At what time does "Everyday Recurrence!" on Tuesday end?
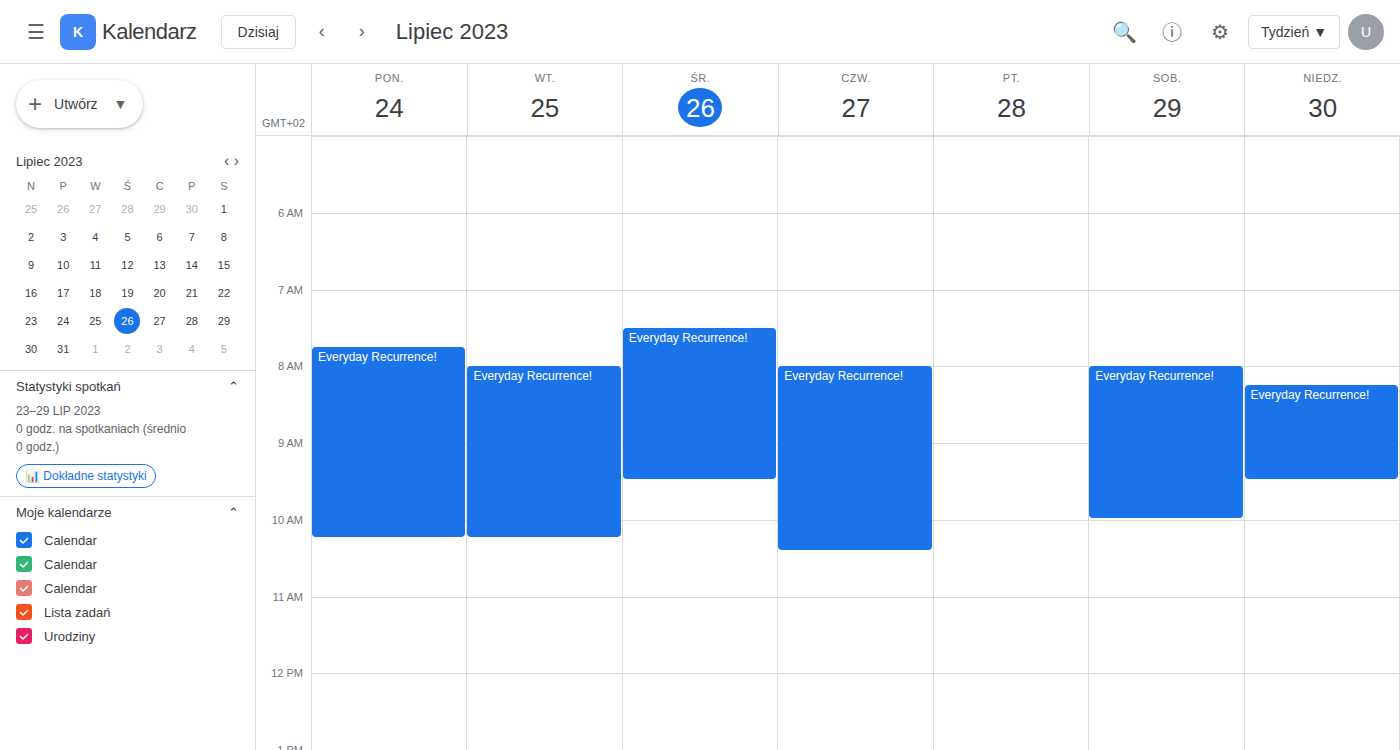
10:15